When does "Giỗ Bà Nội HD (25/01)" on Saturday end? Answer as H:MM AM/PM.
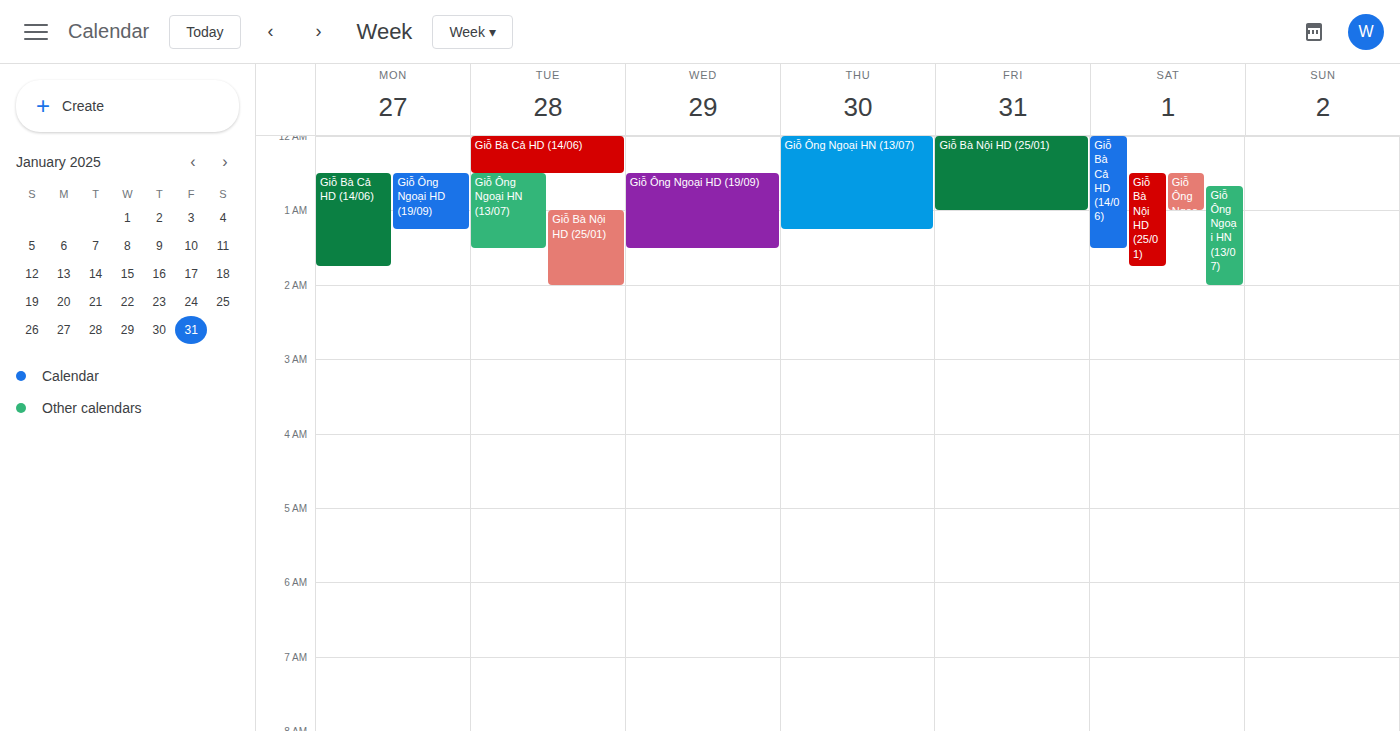
1:45 AM